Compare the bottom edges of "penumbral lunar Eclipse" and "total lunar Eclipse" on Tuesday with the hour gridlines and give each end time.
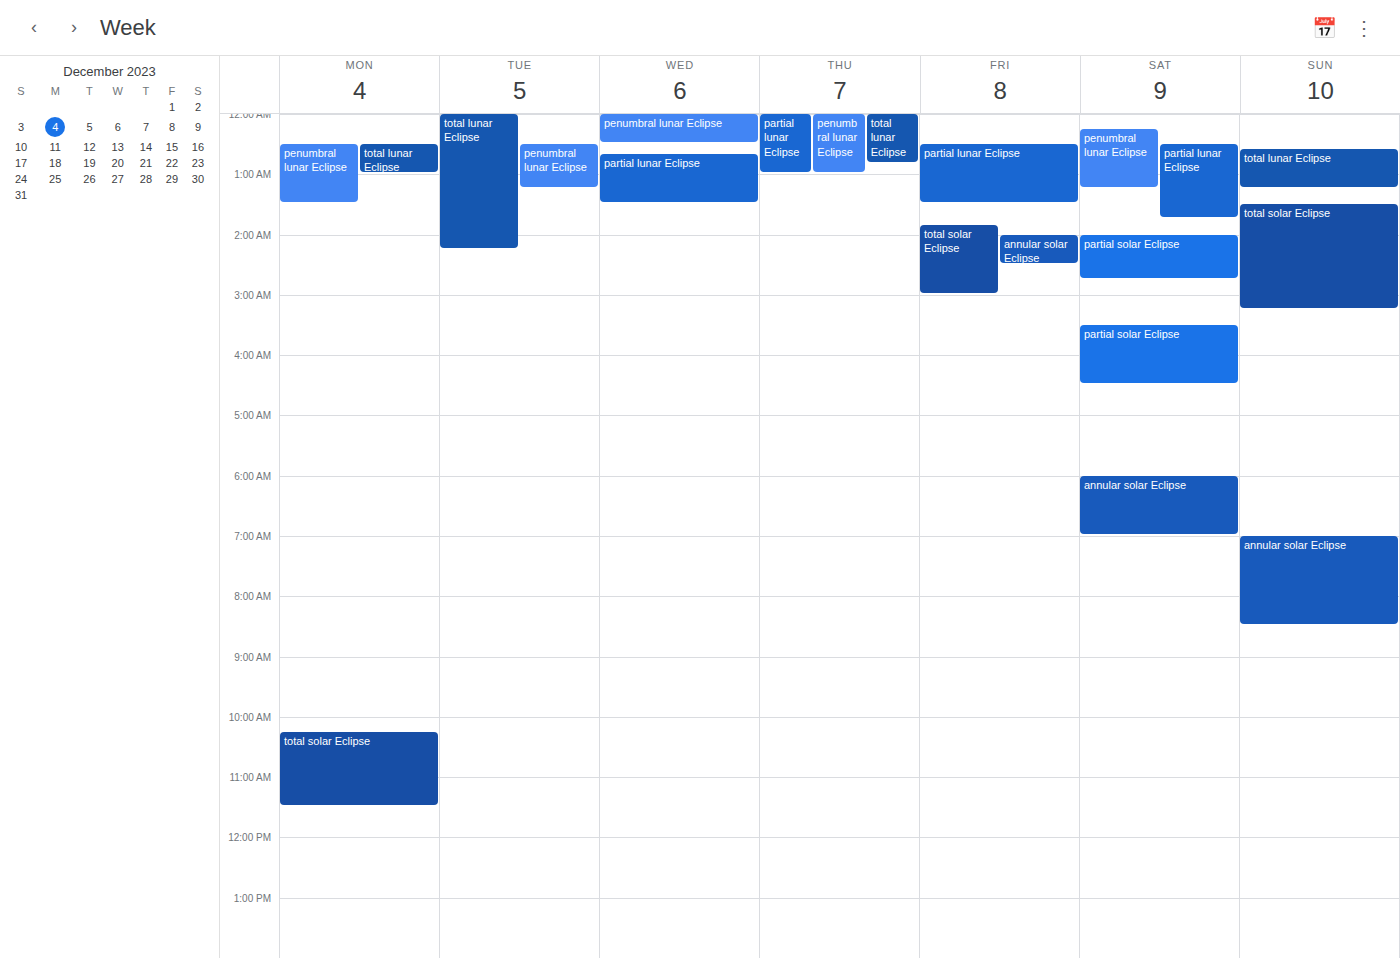
"penumbral lunar Eclipse": 1:15 AM, neither: a quarter of the way from the 1 AM line to the 2 AM line. "total lunar Eclipse": 2:15 AM, neither: a quarter of the way from the 2 AM line to the 3 AM line.